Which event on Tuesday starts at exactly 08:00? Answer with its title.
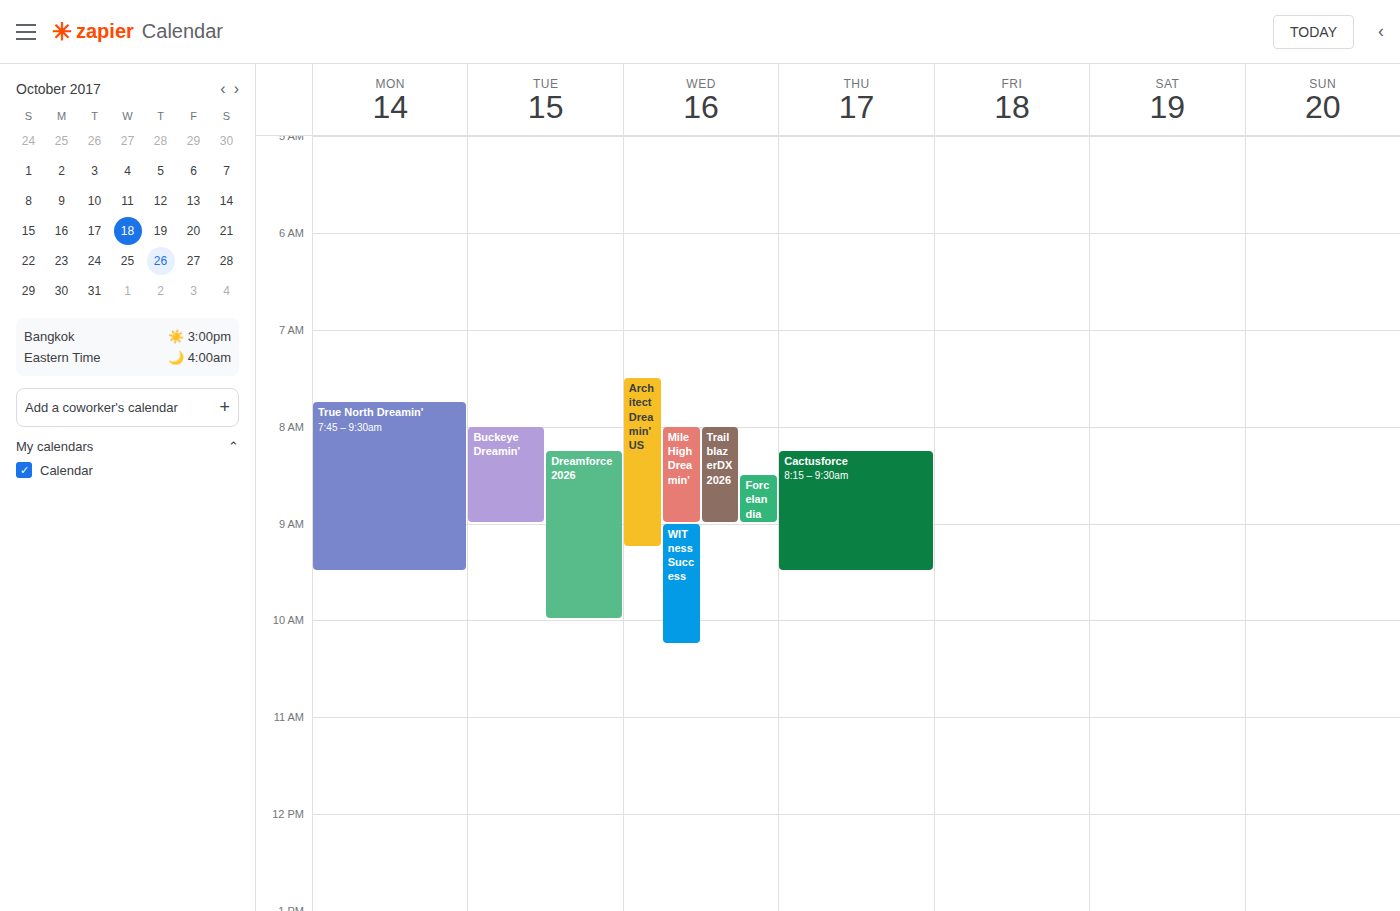
"Buckeye Dreamin'"